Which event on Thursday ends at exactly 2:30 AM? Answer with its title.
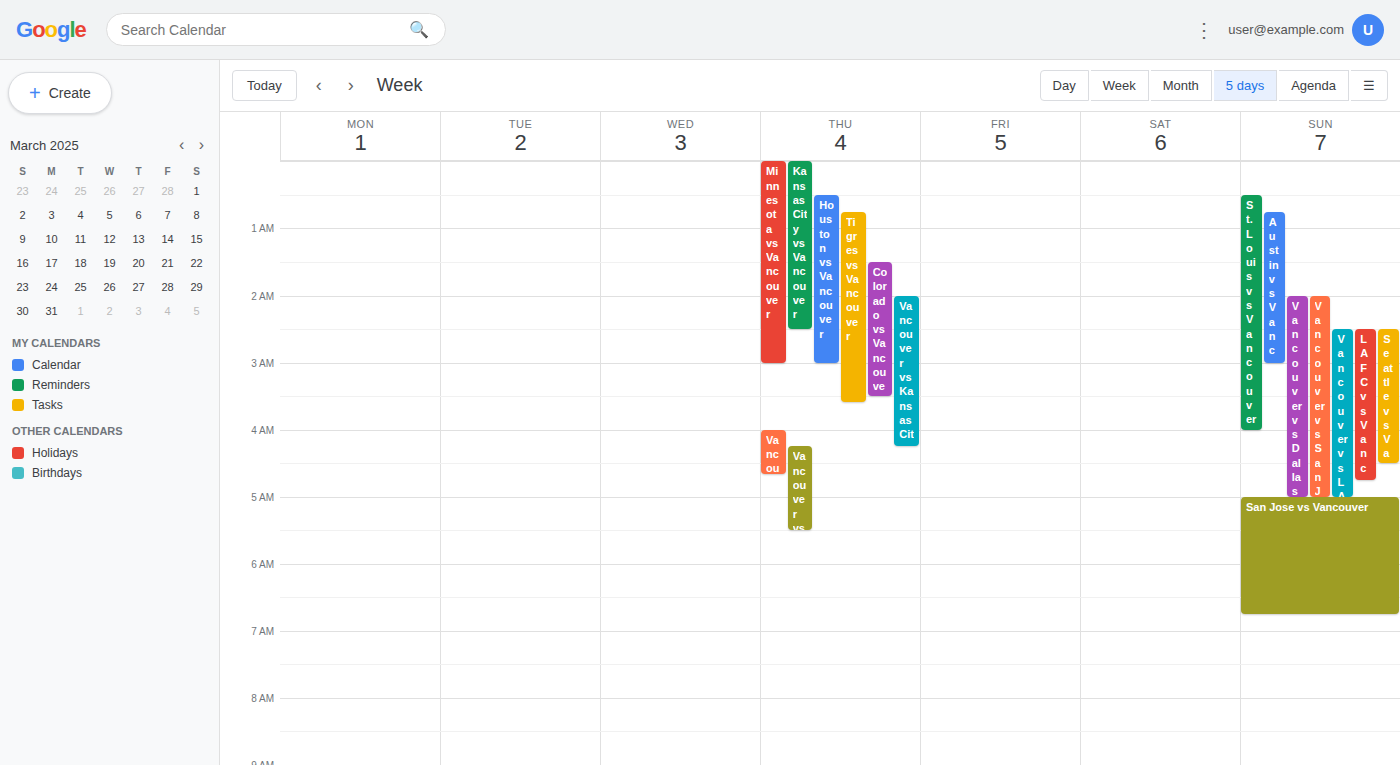
"Kansas City vs Vancouver"